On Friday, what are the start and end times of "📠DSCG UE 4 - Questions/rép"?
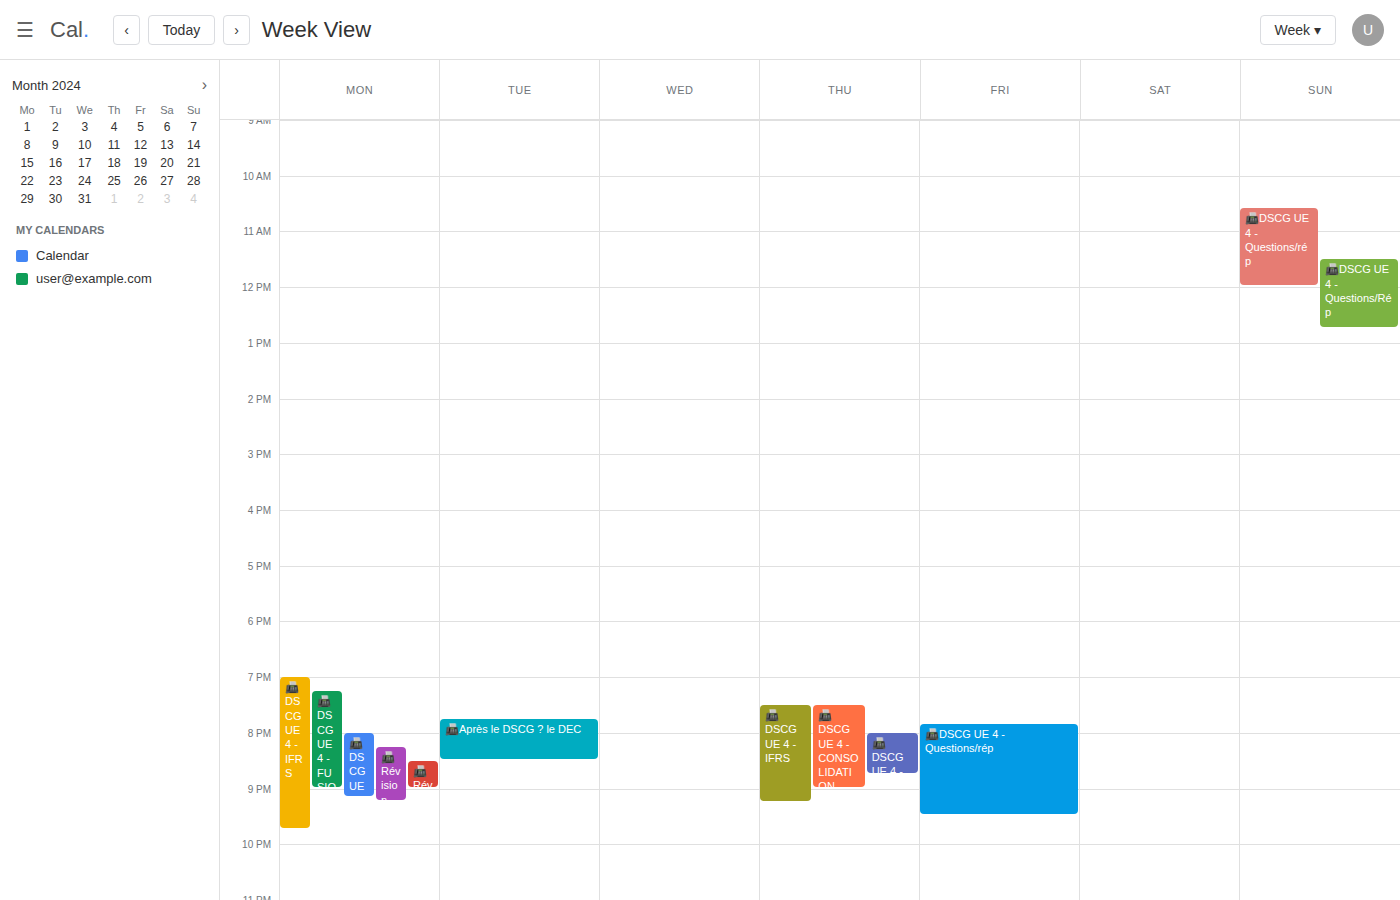
7:50 PM to 9:30 PM